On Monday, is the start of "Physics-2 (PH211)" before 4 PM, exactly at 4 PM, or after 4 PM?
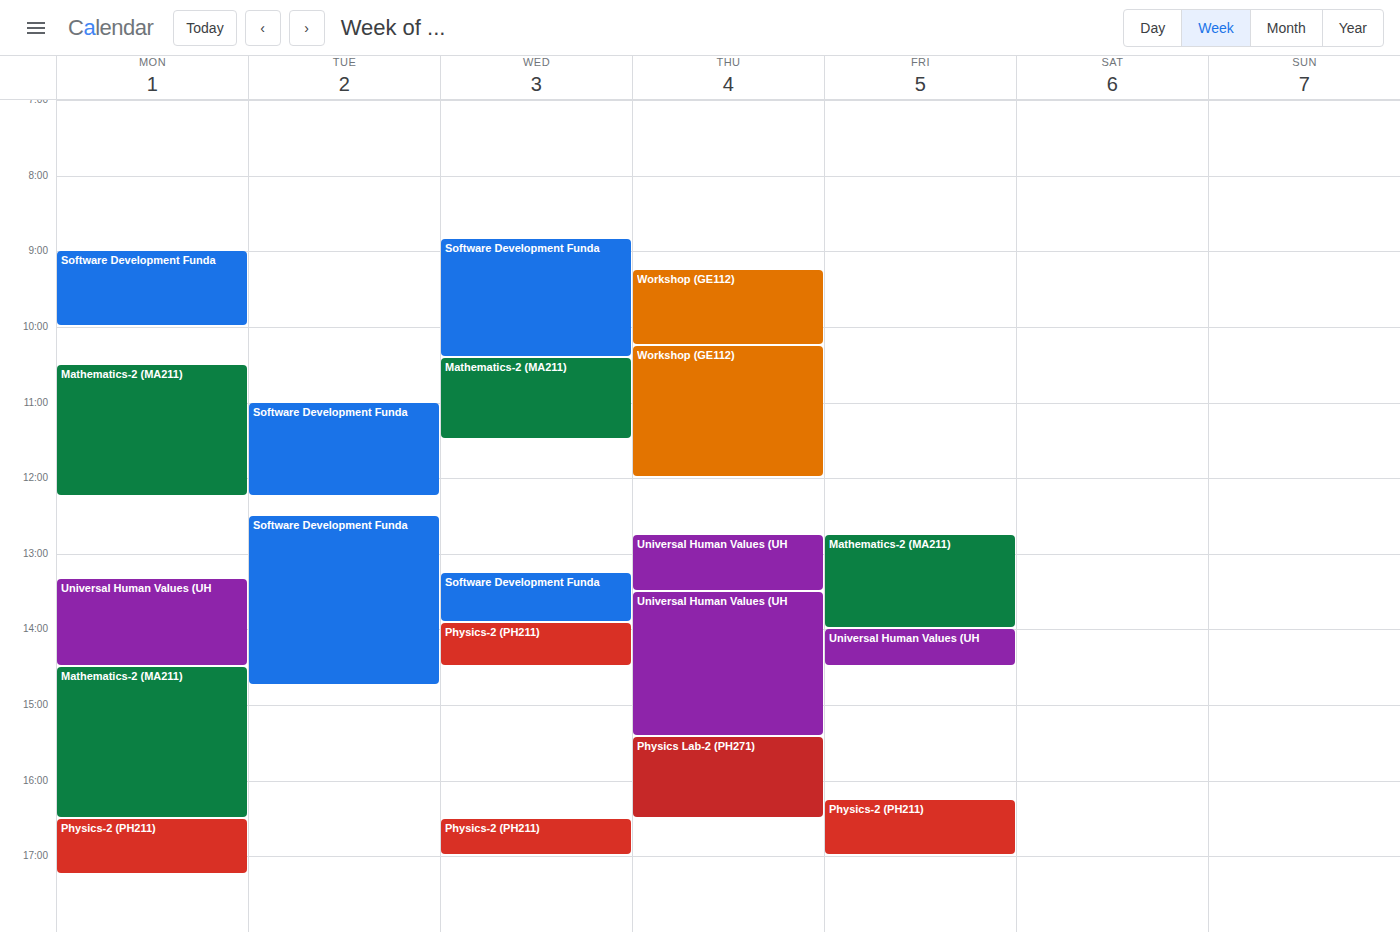
4:30 PM -- after 4 PM, 30 minutes below the 4 PM line.